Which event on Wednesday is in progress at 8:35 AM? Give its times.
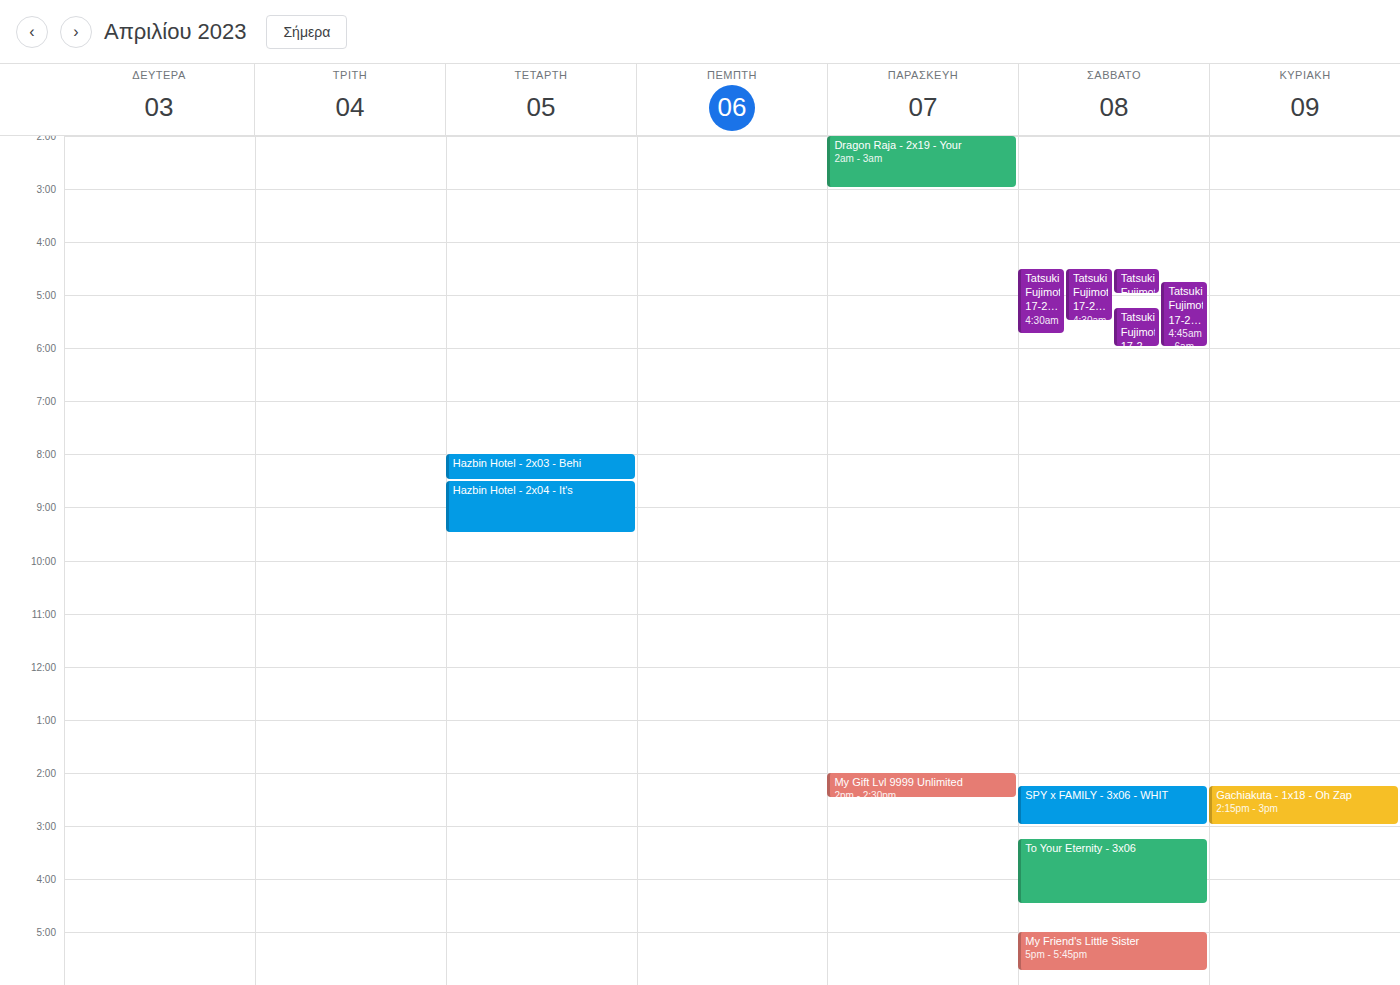
"Hazbin Hotel - 2x04 - It's", 8:30 AM to 9:30 AM